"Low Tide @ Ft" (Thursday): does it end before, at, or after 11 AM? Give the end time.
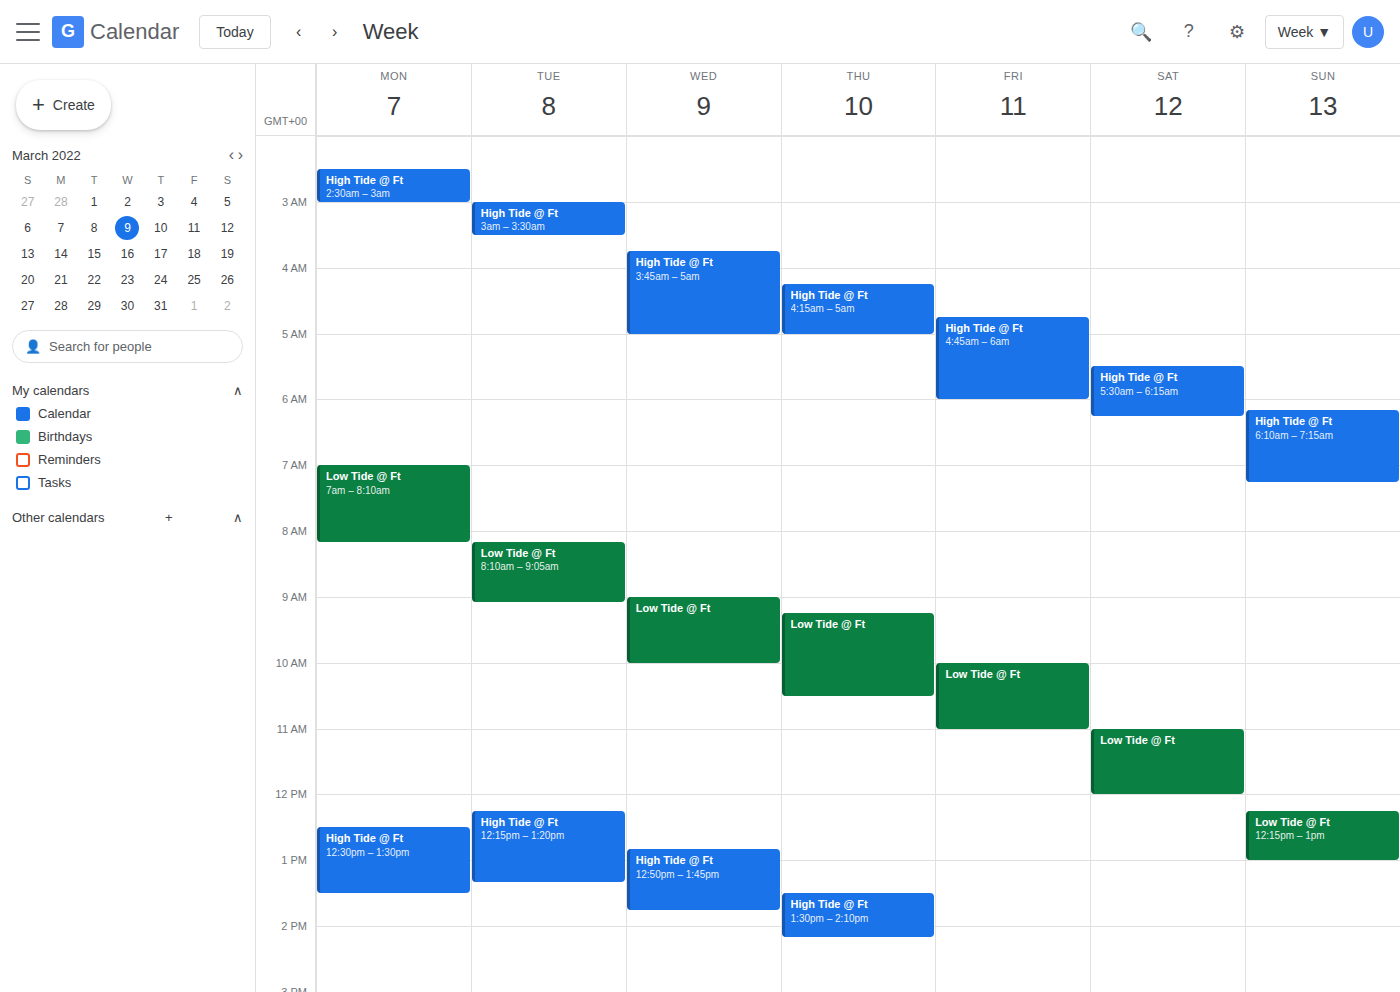
10:30 AM -- before 11 AM, 30 minutes above the 11 AM line.